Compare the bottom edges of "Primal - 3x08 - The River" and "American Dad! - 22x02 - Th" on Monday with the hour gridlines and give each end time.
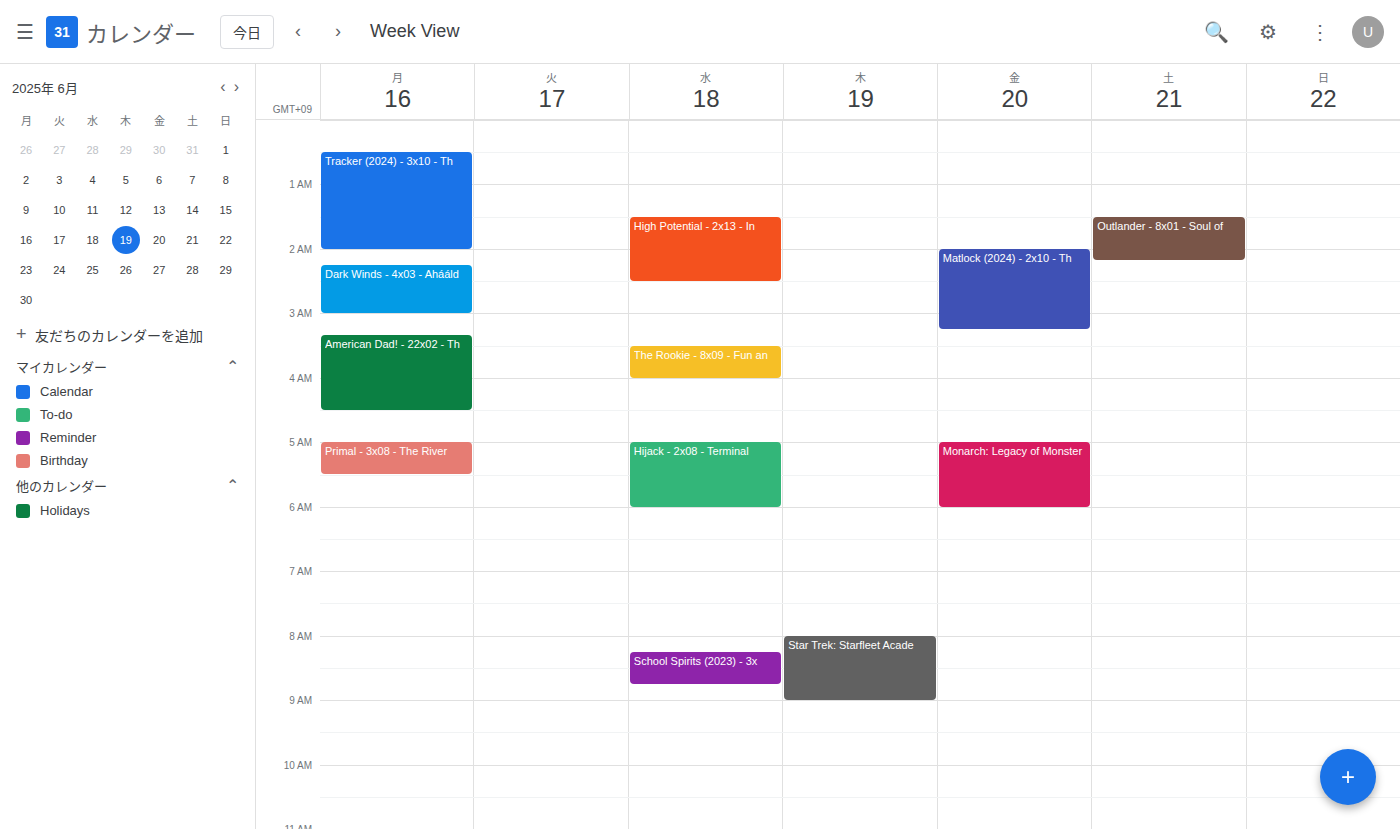
"Primal - 3x08 - The River": 5:30 AM, halfway between the 5 AM and 6 AM lines. "American Dad! - 22x02 - Th": 4:30 AM, halfway between the 4 AM and 5 AM lines.